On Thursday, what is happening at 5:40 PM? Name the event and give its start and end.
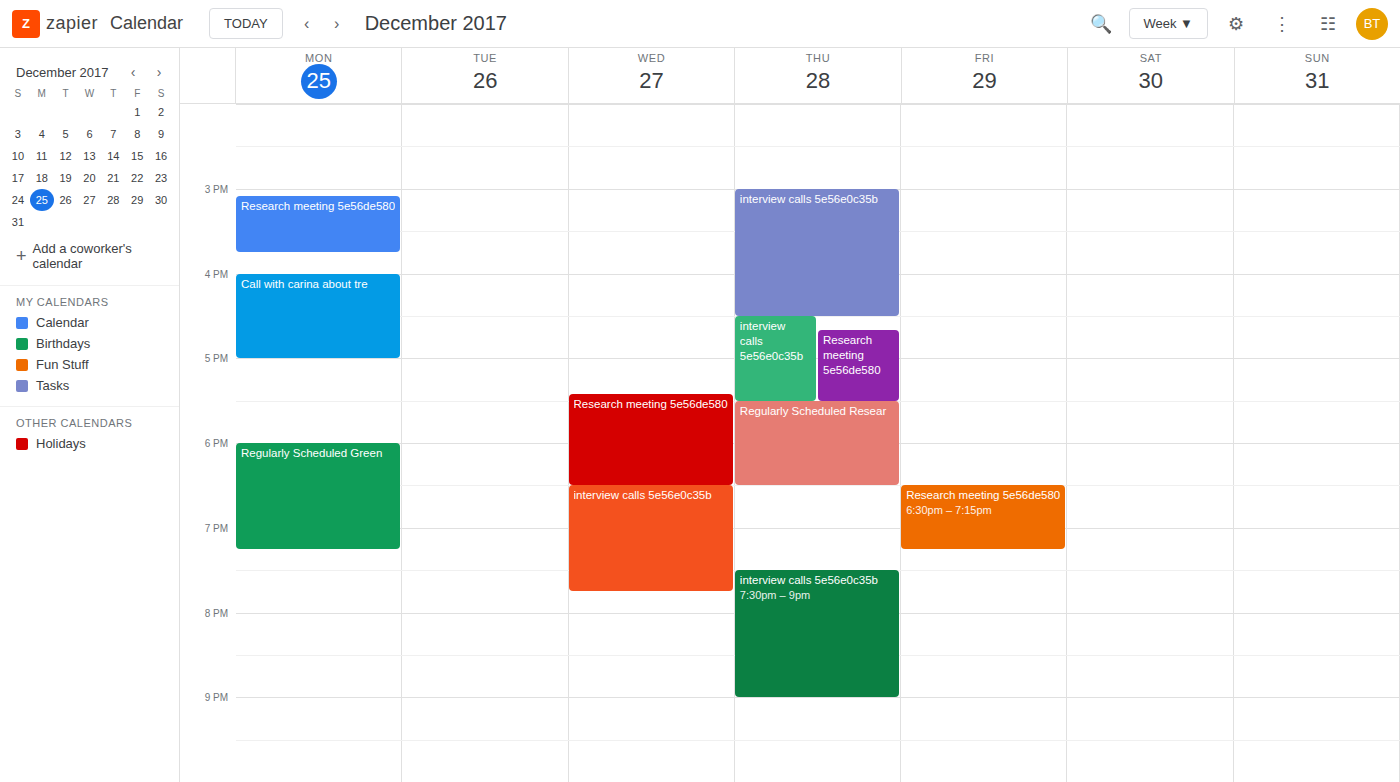
"Regularly Scheduled Resear", 5:30 PM to 6:30 PM